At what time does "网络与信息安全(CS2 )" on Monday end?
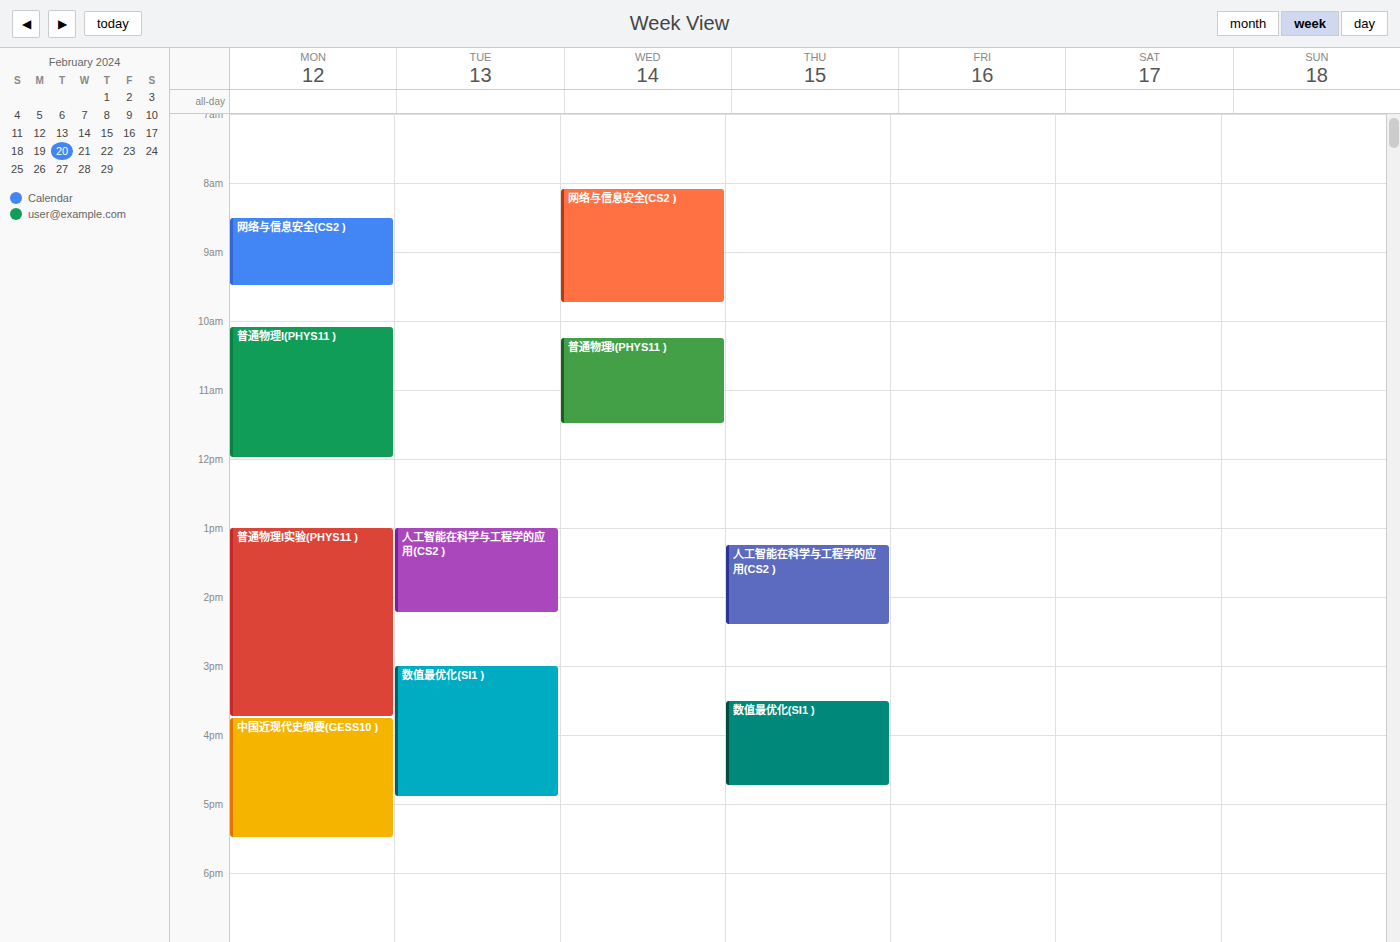
9:30 AM